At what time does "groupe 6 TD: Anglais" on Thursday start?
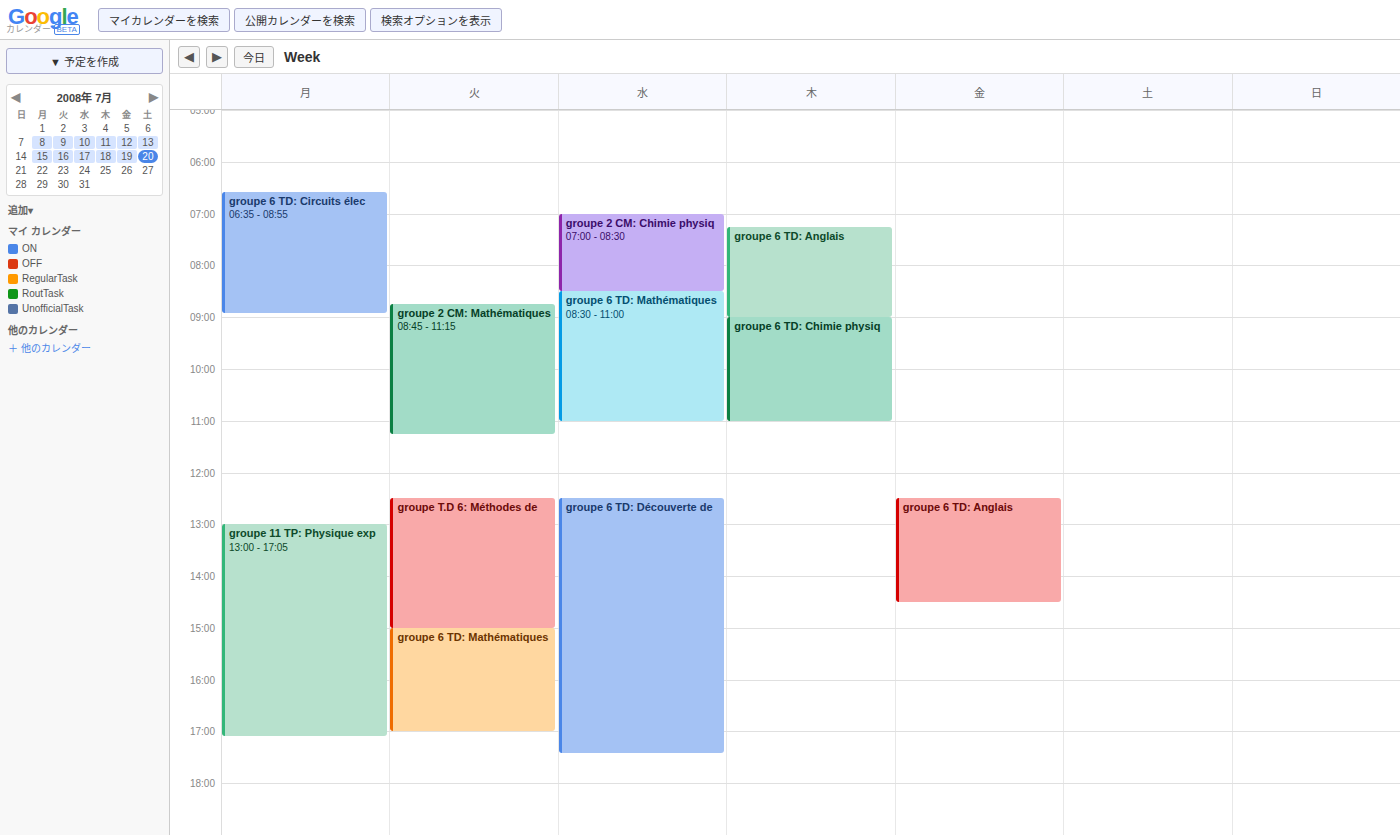
7:15 AM